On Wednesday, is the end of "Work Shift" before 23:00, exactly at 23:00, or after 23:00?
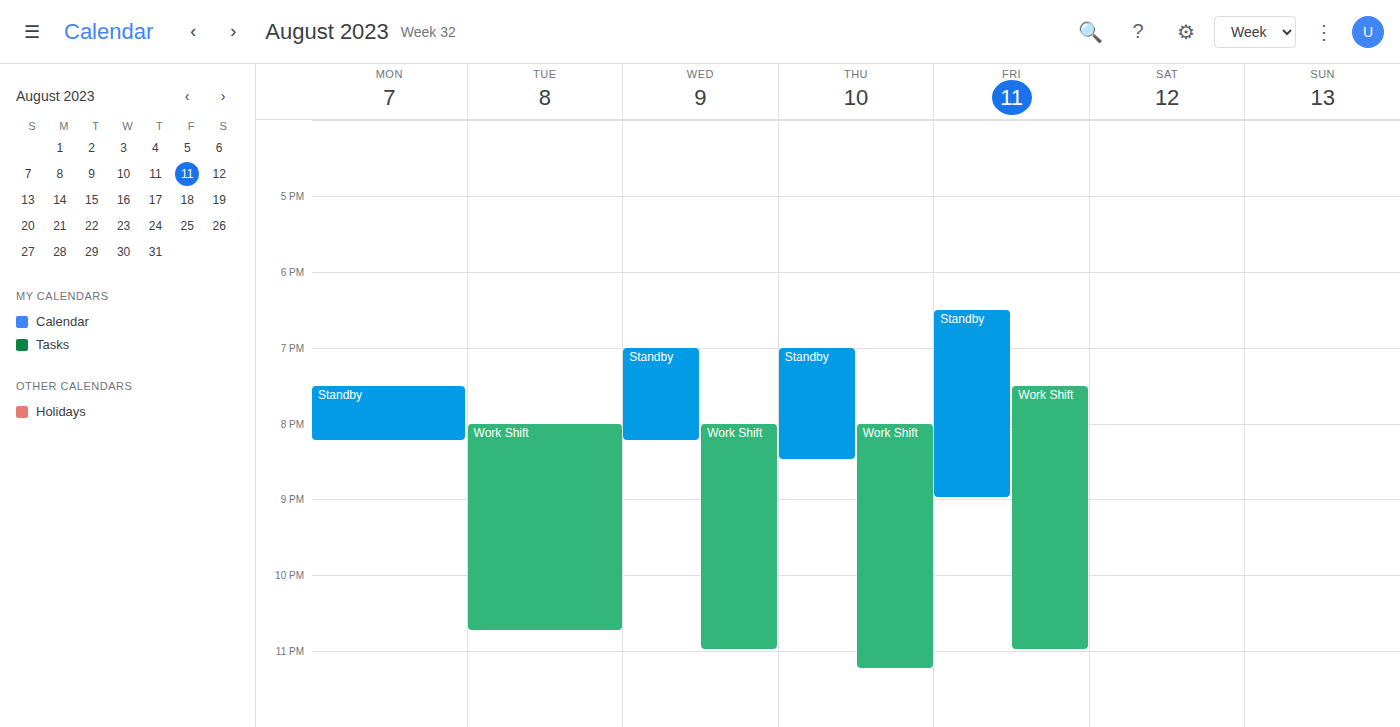
23:00 -- exactly at 23:00, on the 23:00 line.